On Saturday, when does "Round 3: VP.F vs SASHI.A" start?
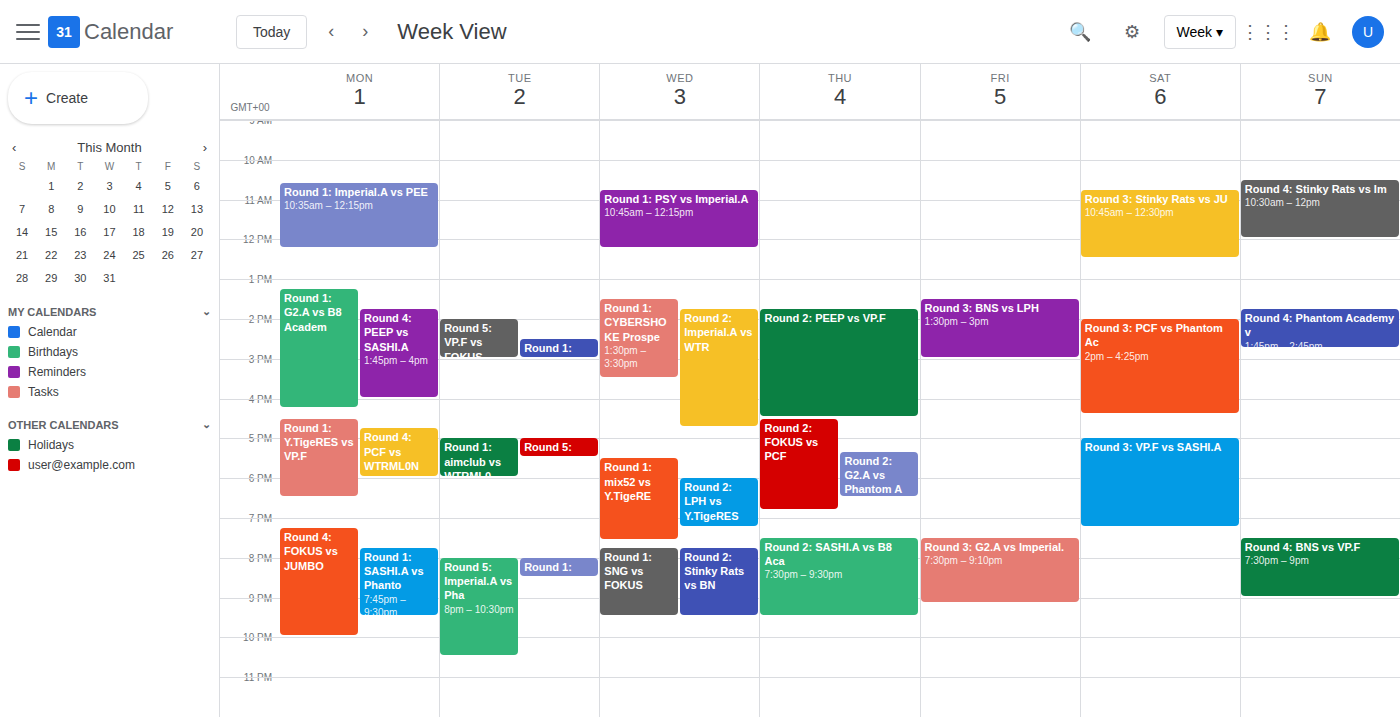
17:00